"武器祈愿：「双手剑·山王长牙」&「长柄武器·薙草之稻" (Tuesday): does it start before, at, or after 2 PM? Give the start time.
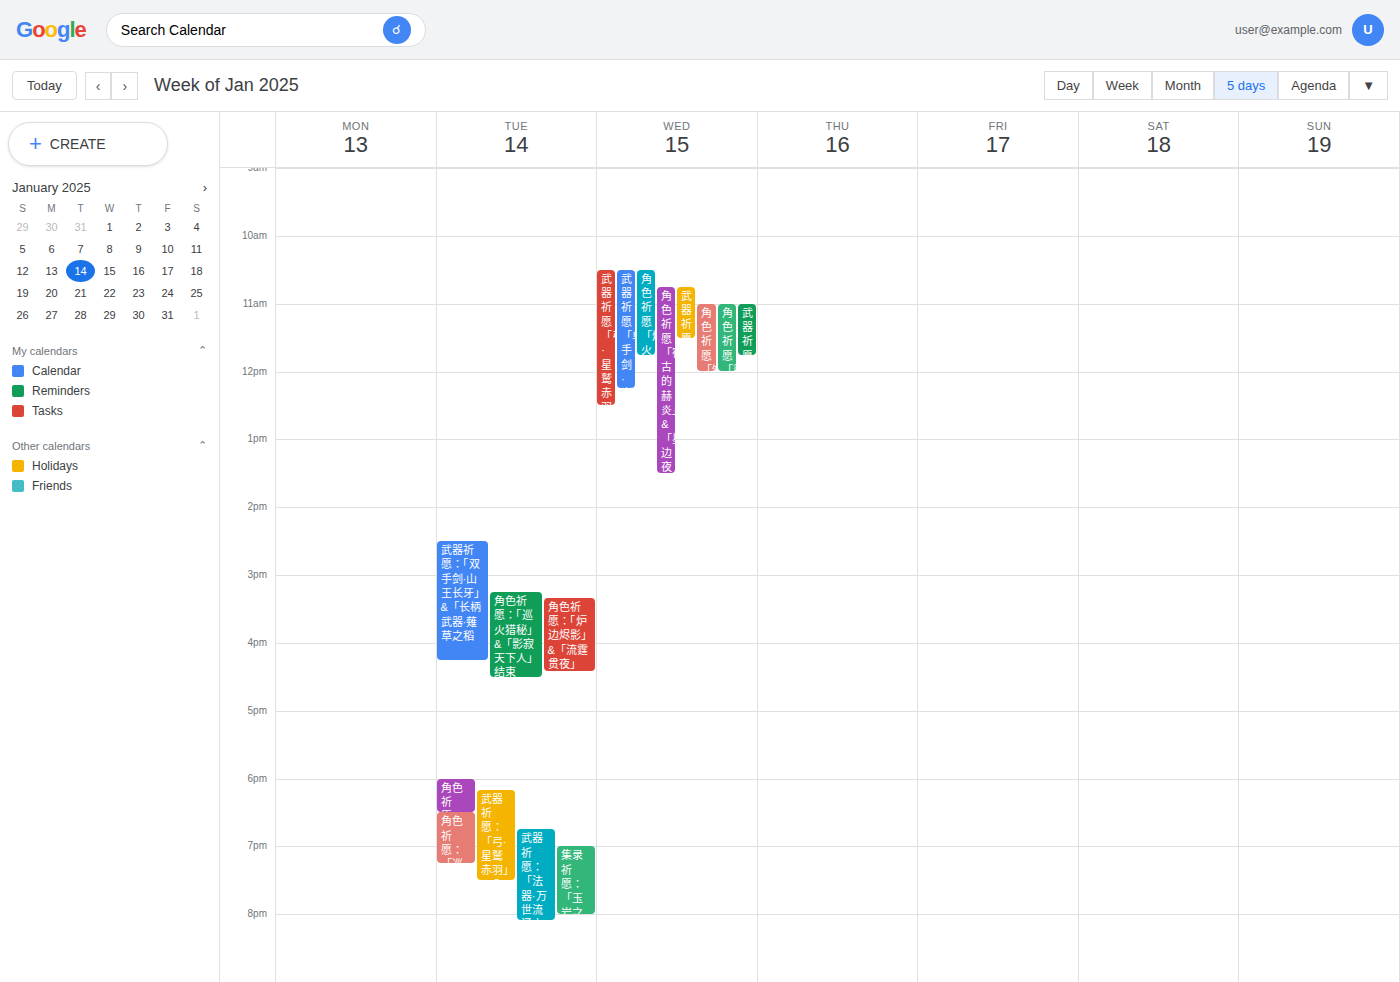
2:30 PM -- after 2 PM, 30 minutes below the 2 PM line.